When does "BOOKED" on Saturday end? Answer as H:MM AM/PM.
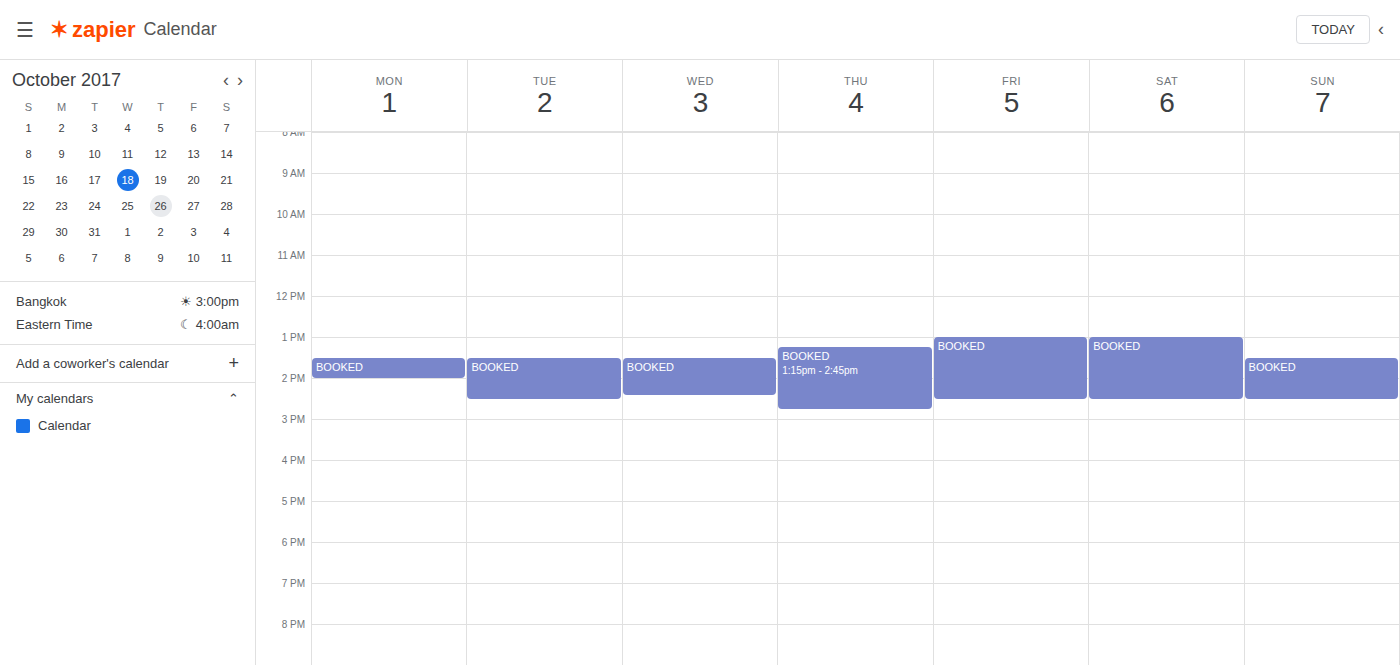
2:30 PM